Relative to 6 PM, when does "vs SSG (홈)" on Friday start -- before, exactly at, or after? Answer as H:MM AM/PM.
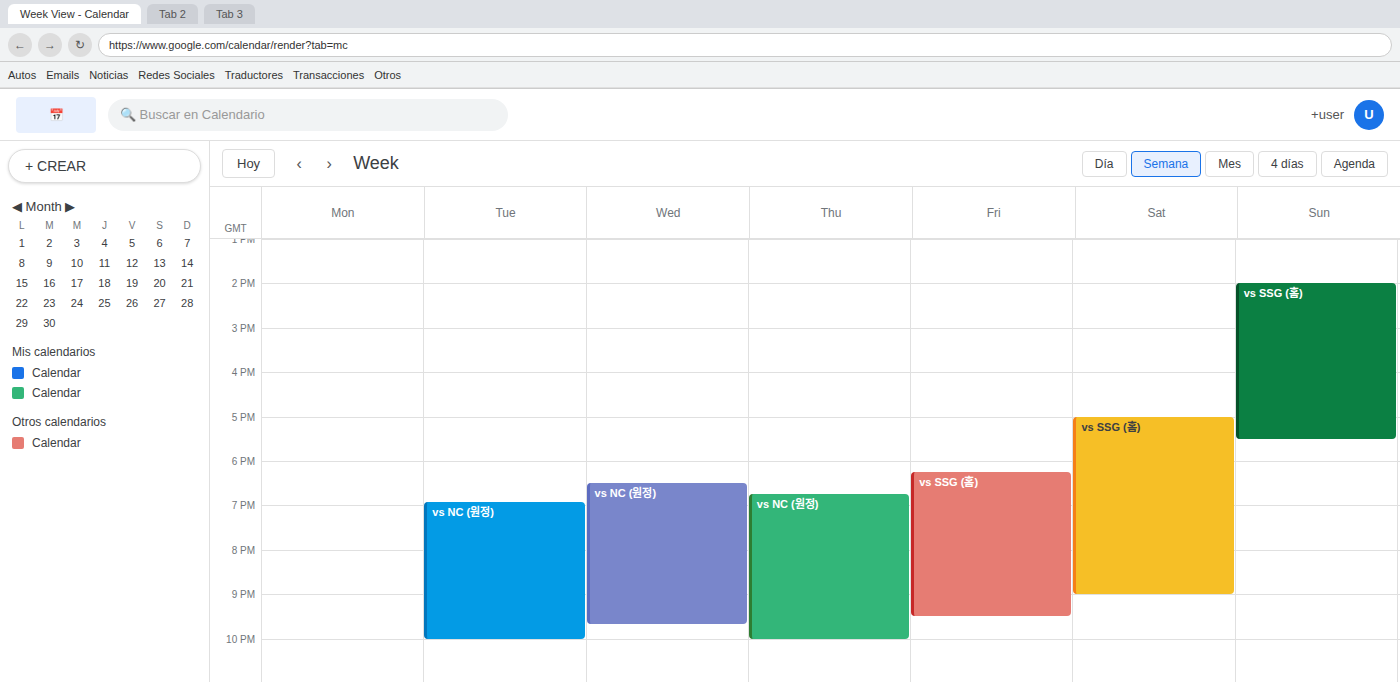
6:15 PM -- after 6 PM, 15 minutes below the 6 PM line.